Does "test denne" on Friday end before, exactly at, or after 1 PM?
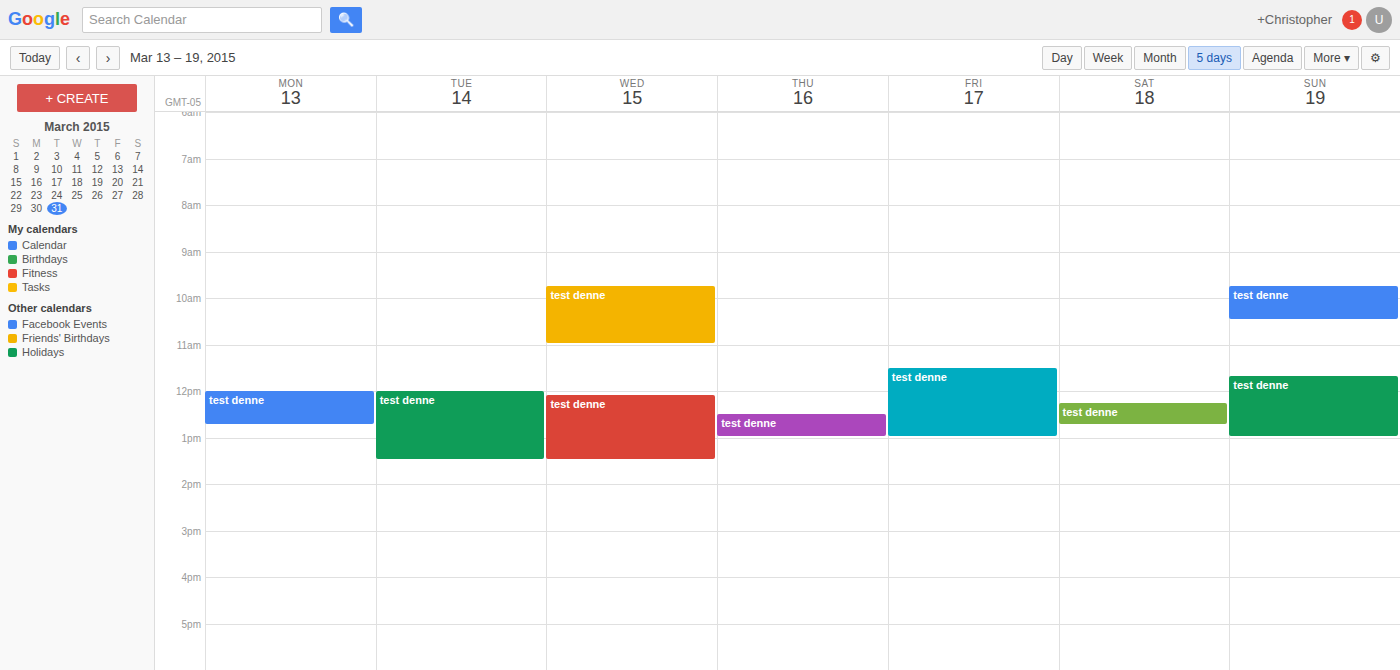
1:00 PM -- exactly at 1 PM, on the 1 PM line.